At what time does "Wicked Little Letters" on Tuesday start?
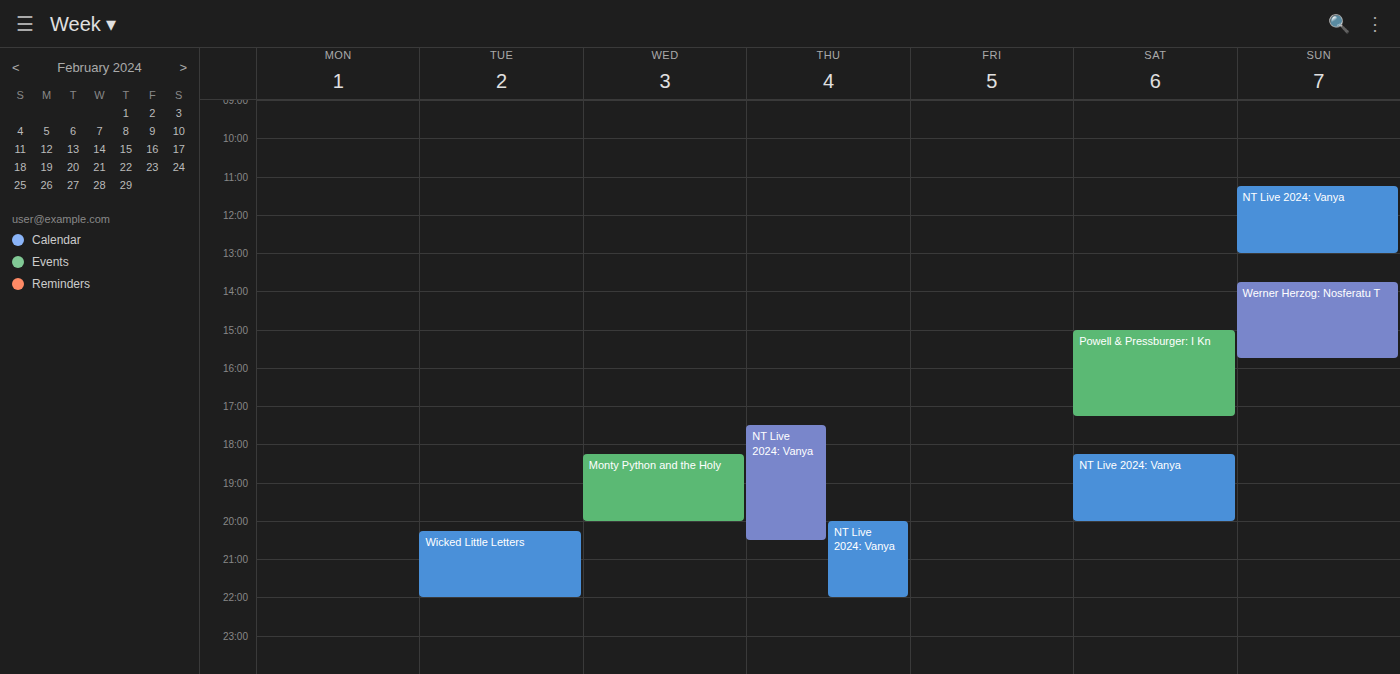
20:15